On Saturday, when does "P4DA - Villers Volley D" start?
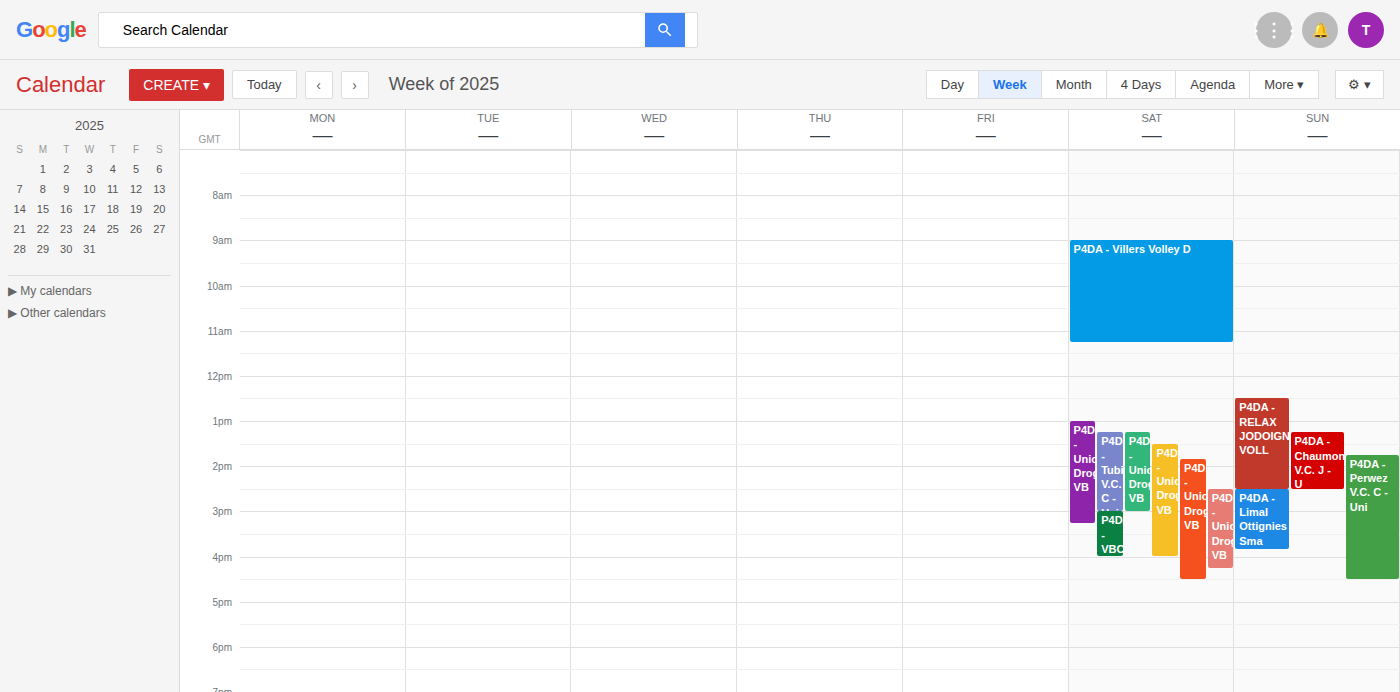
09:00